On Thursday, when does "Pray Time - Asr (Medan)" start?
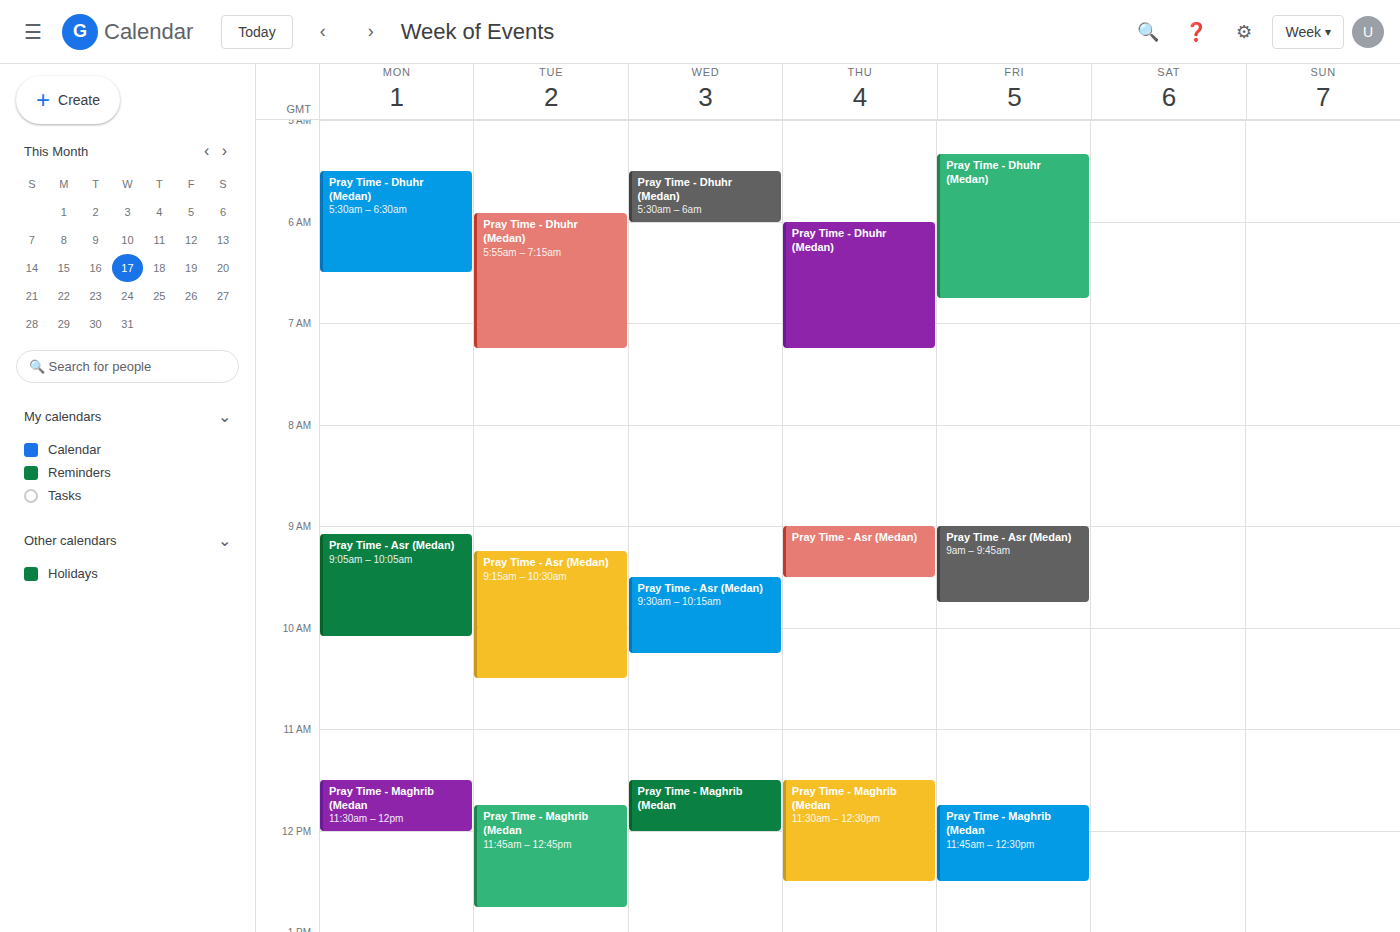
9:00 AM